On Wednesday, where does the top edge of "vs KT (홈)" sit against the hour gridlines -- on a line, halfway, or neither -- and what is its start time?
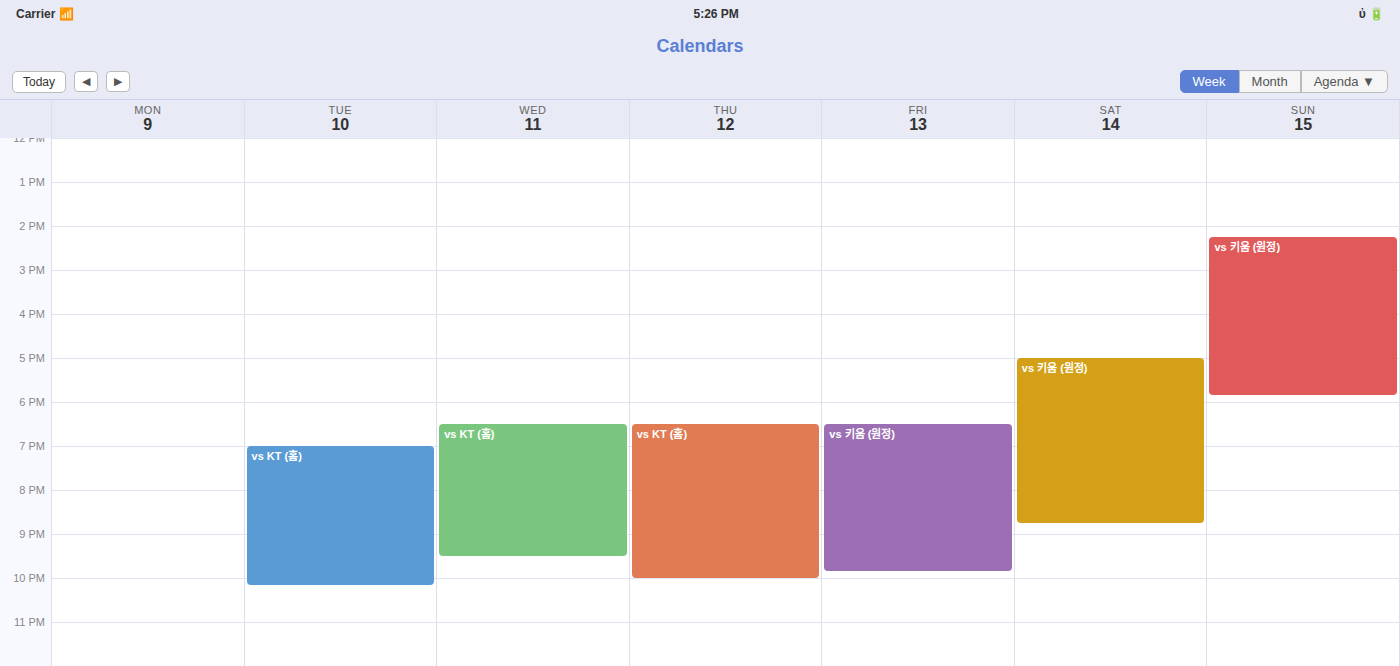
6:30 PM -- halfway between the 6 PM and 7 PM lines.